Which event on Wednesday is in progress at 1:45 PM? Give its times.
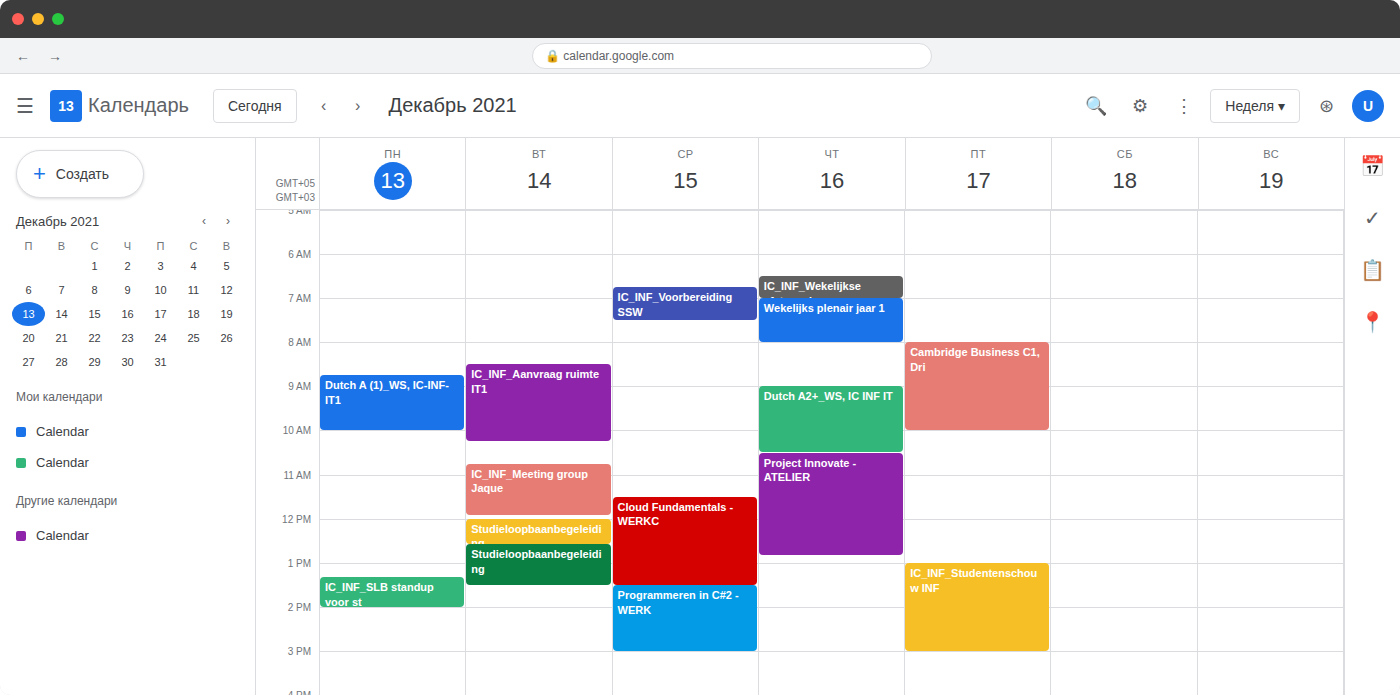
"Programmeren in C#2 - WERK", 1:30 PM to 3:00 PM